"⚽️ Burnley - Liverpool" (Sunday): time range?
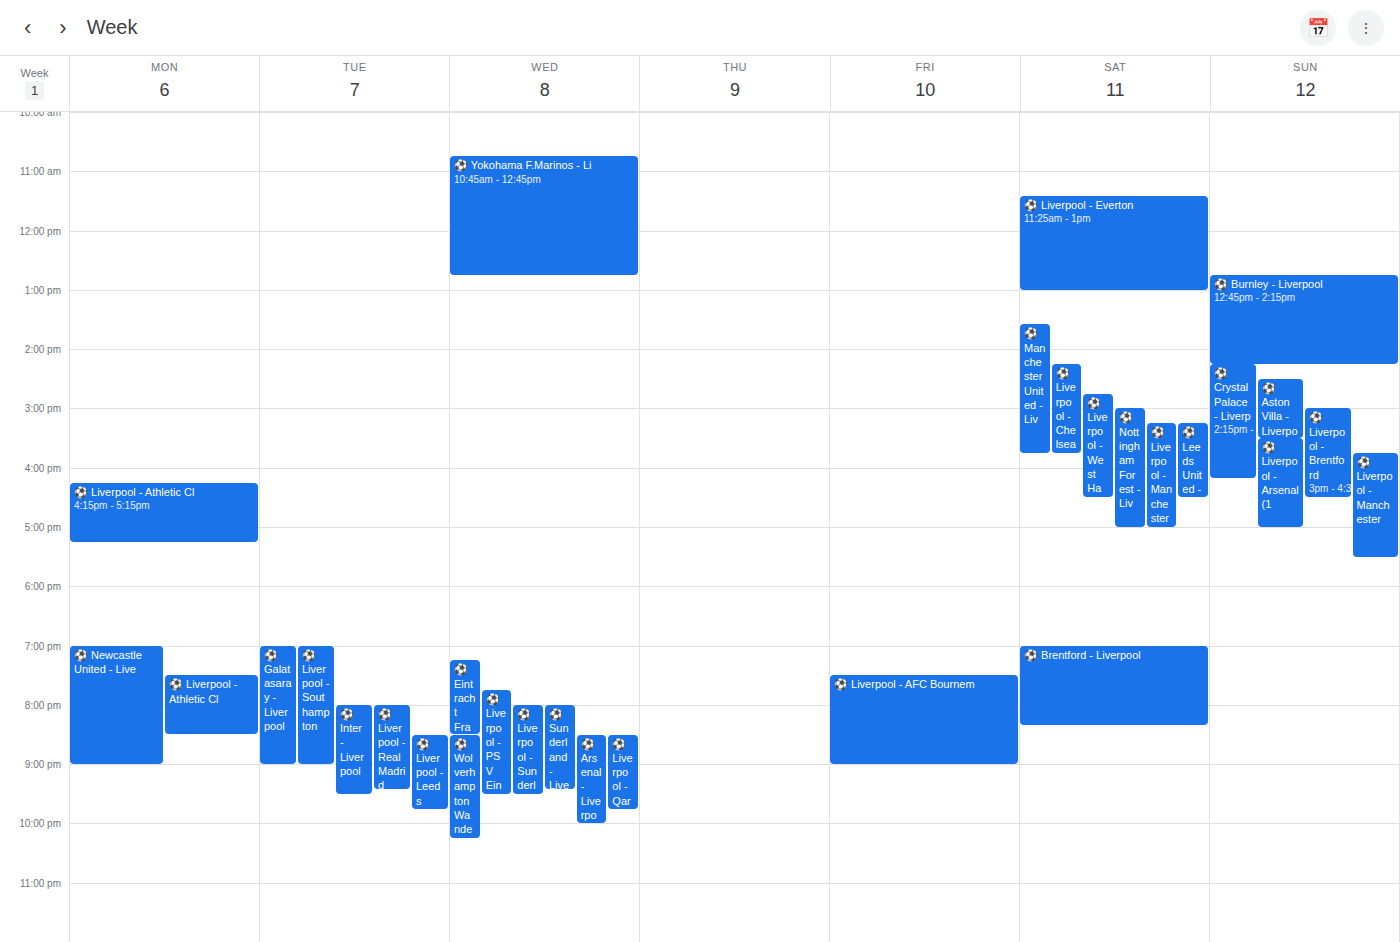
12:45 PM to 2:15 PM